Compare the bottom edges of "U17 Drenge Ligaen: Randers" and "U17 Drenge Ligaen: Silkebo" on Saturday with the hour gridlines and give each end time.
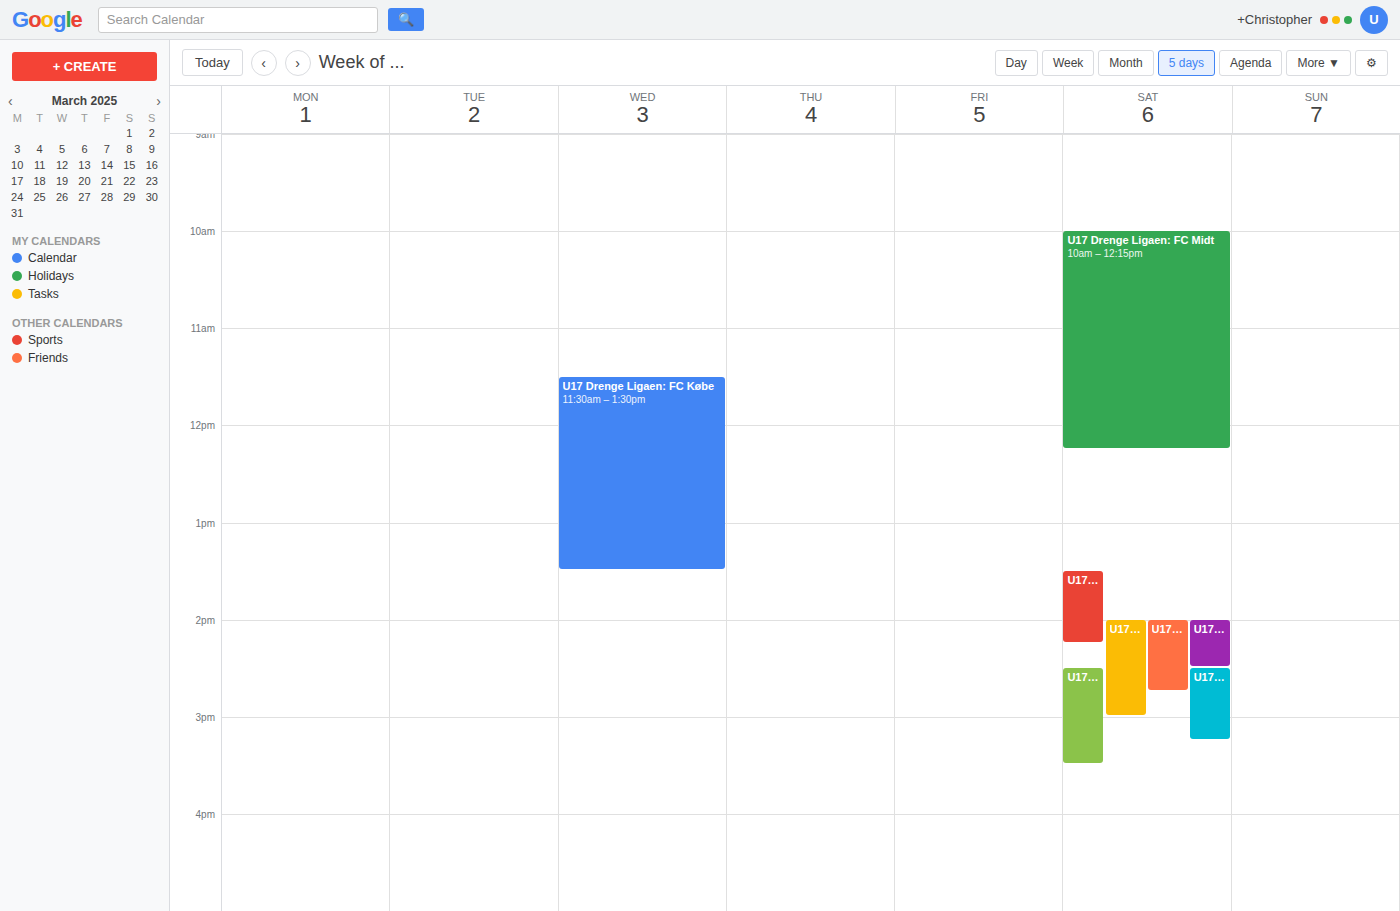
"U17 Drenge Ligaen: Randers": 2:45 PM, neither: three quarters of the way from the 2 PM line to the 3 PM line. "U17 Drenge Ligaen: Silkebo": 3:15 PM, neither: a quarter of the way from the 3 PM line to the 4 PM line.